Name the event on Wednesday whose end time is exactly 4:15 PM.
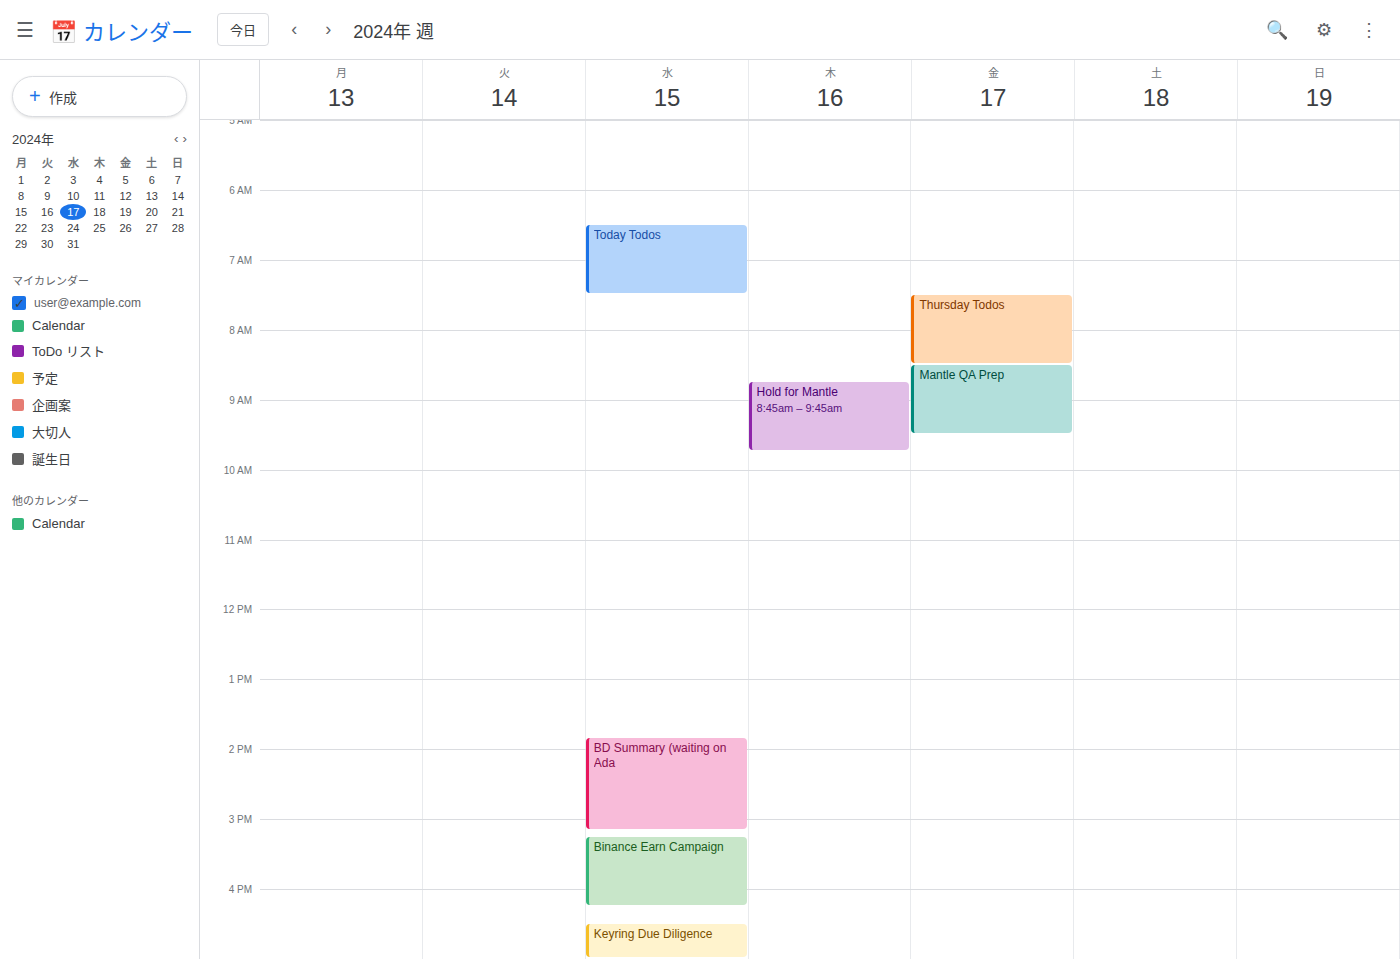
"Binance Earn Campaign"